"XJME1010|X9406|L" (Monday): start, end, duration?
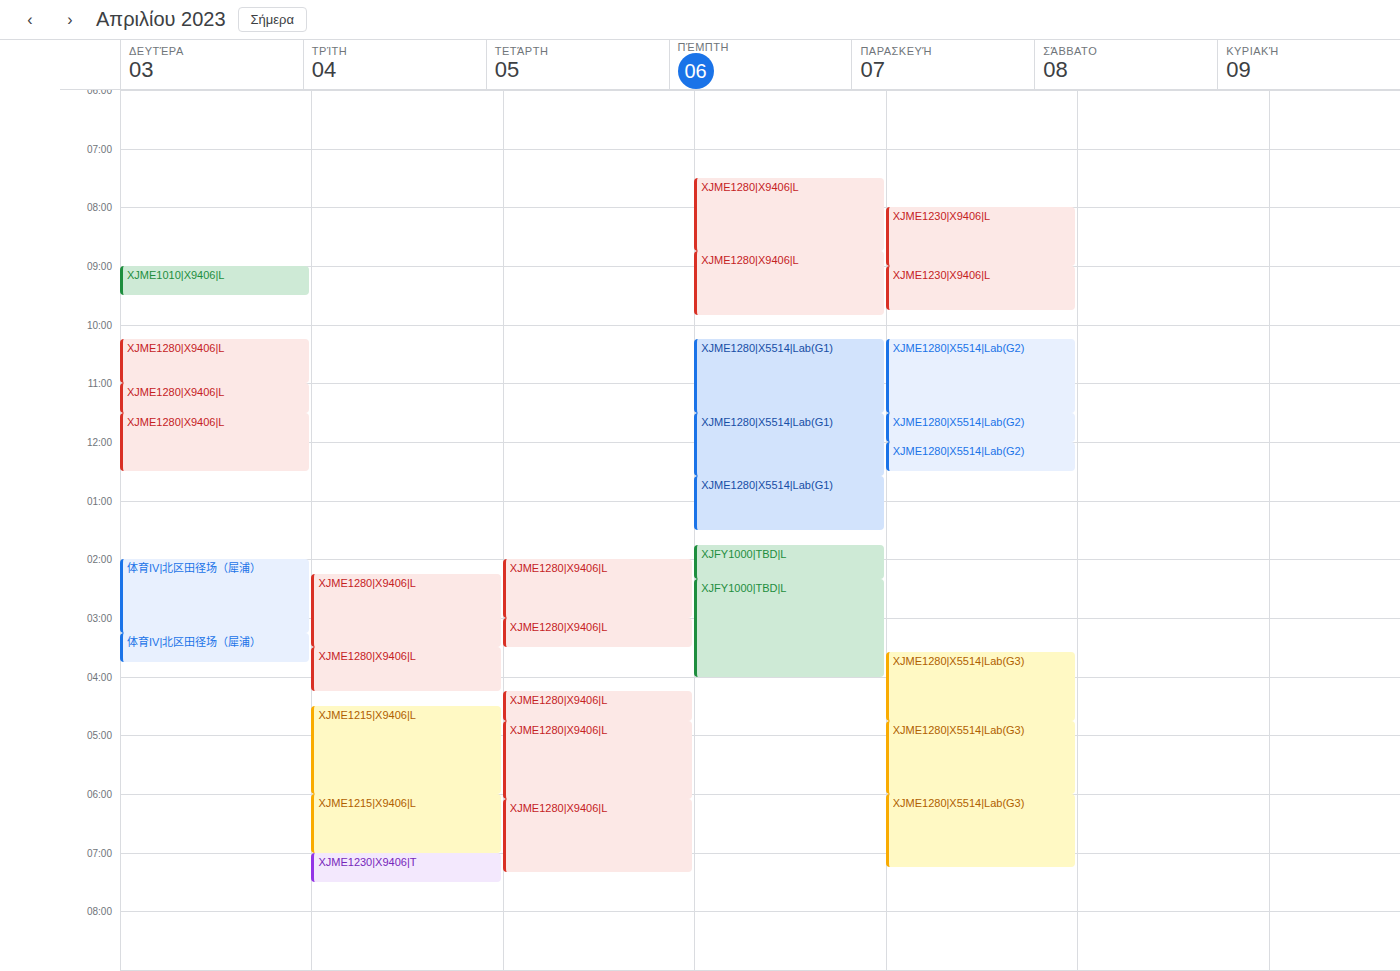
09:00 to 09:30, 30 minutes